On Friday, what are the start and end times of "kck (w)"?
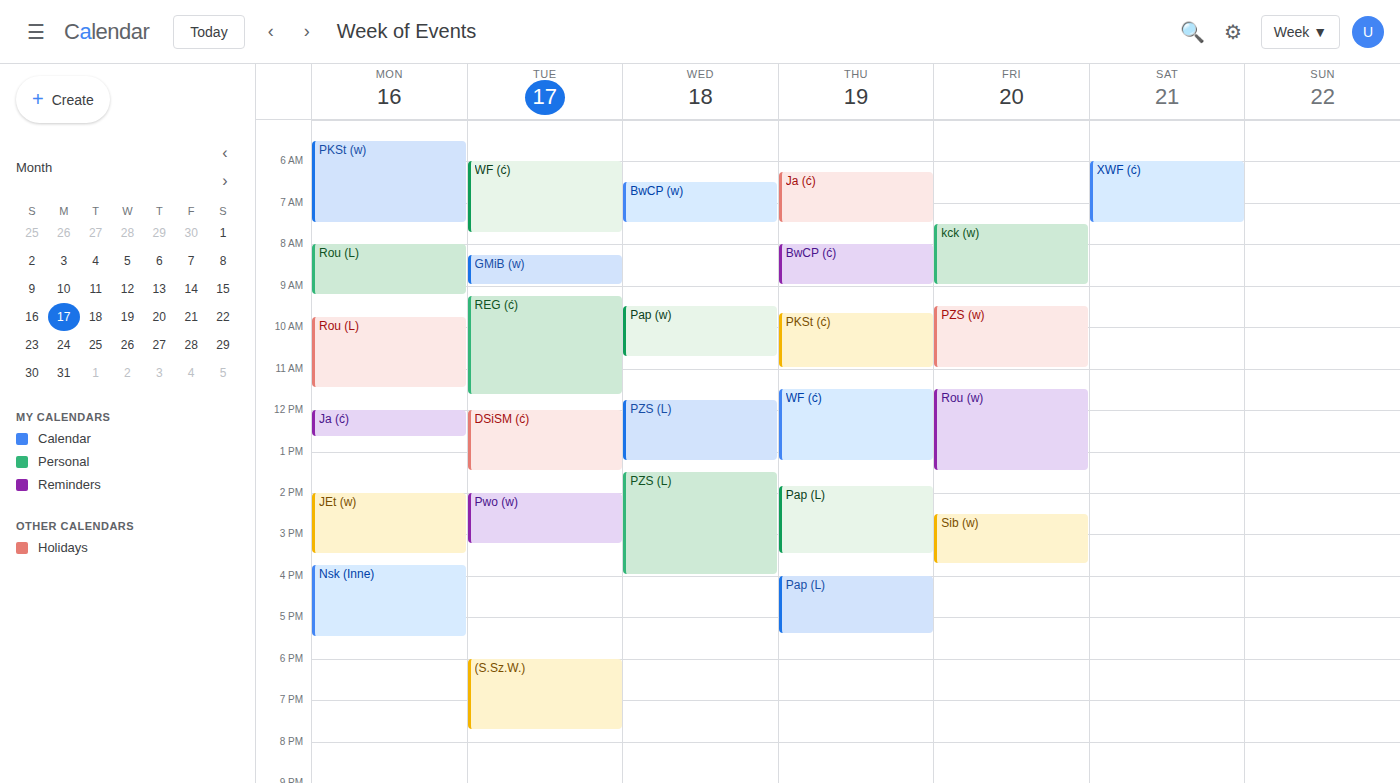
7:30 AM to 9:00 AM